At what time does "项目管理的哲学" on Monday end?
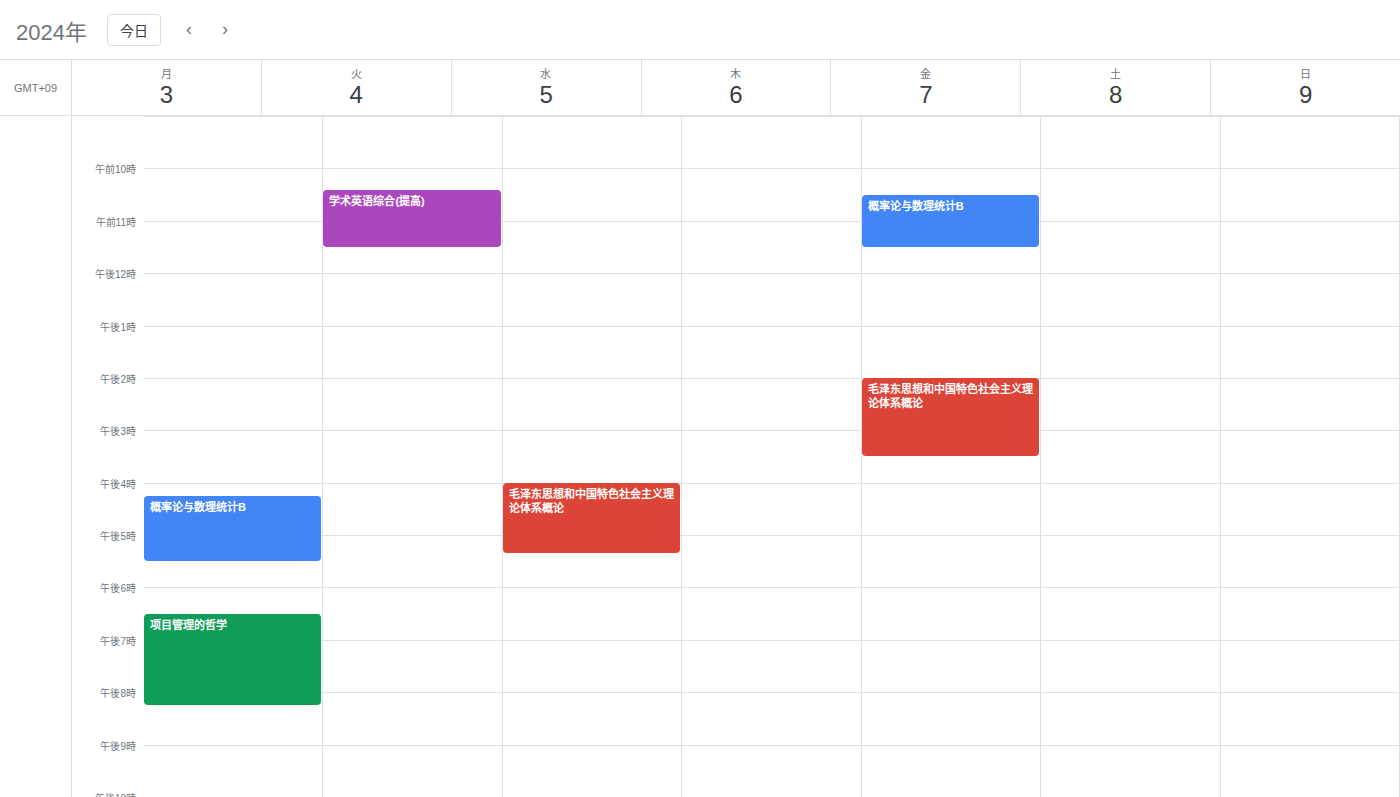
8:15 PM